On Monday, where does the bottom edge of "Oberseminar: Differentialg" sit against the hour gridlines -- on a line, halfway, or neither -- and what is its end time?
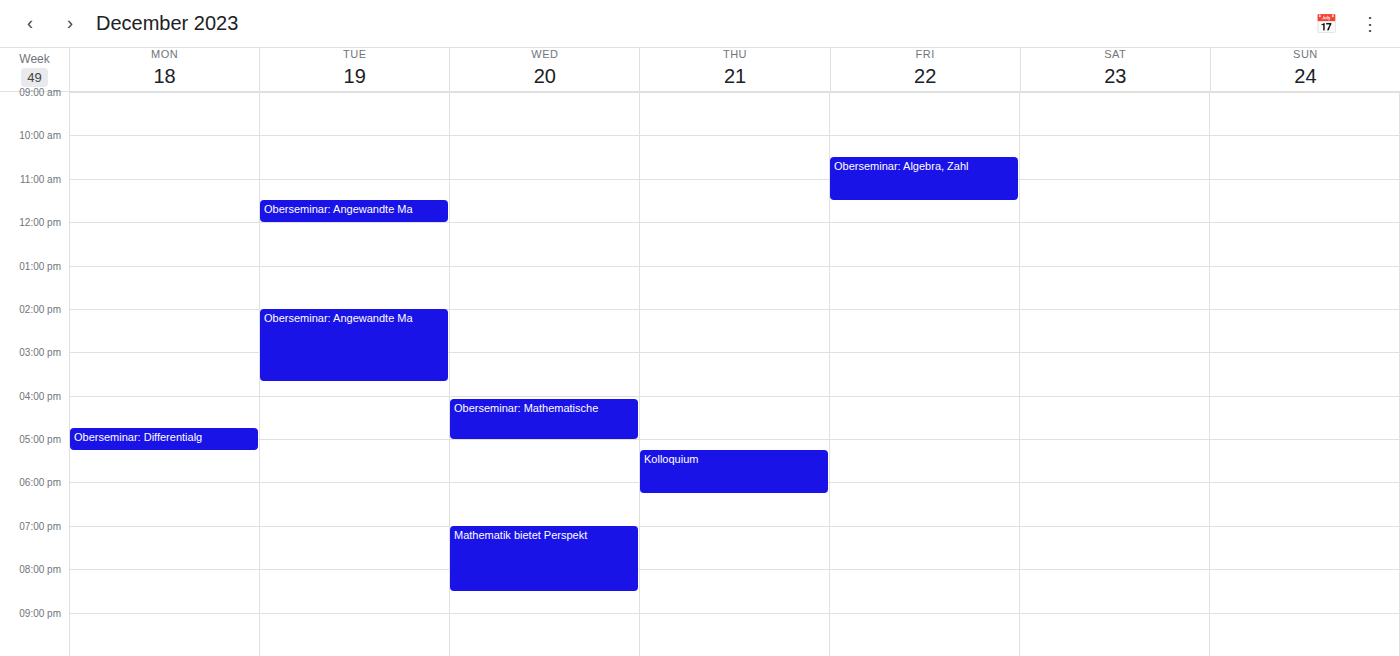
5:15 PM -- neither: a quarter of the way from the 5 PM line to the 6 PM line.